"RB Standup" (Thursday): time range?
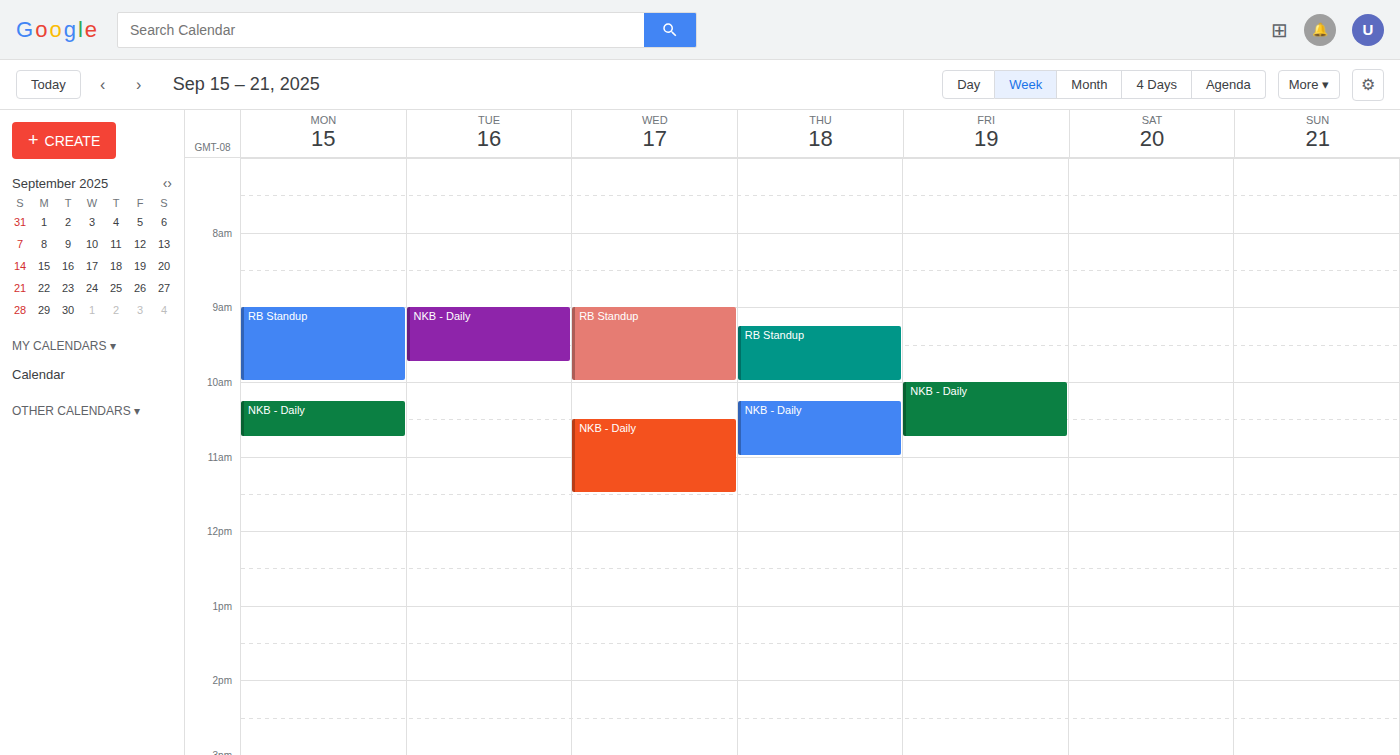
9:15 AM to 10:00 AM